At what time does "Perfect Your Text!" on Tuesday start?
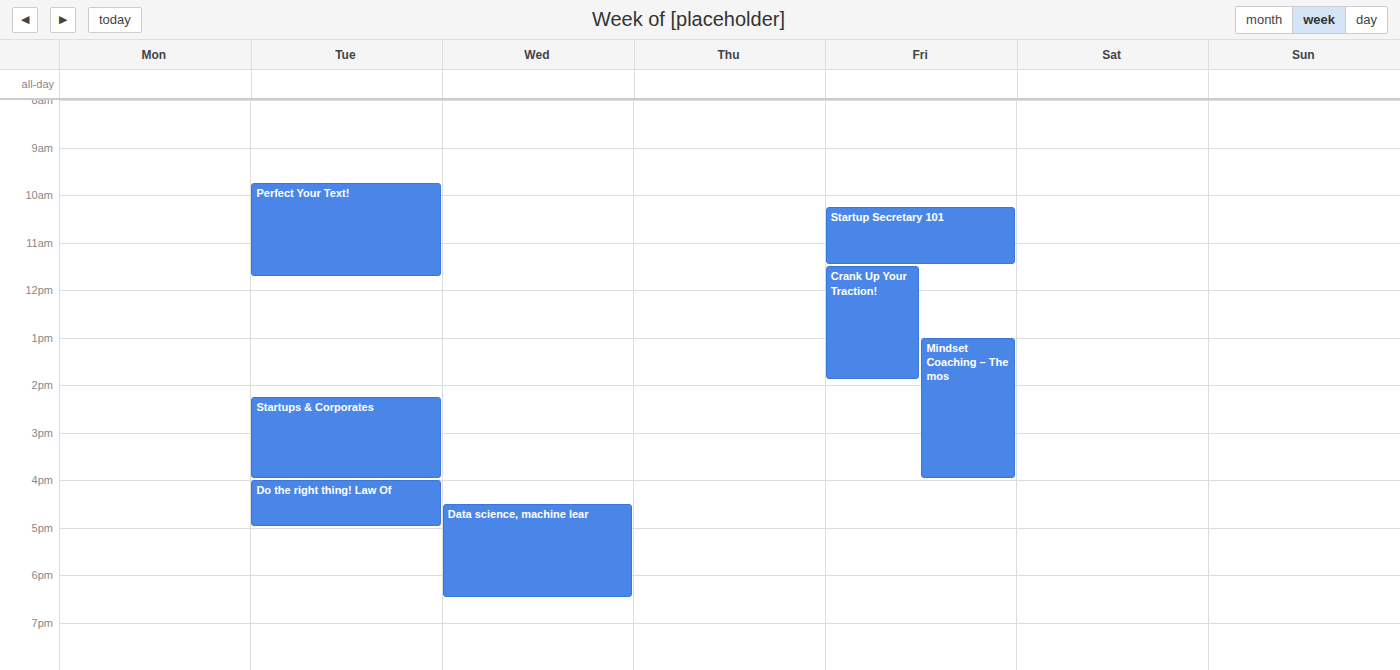
09:45